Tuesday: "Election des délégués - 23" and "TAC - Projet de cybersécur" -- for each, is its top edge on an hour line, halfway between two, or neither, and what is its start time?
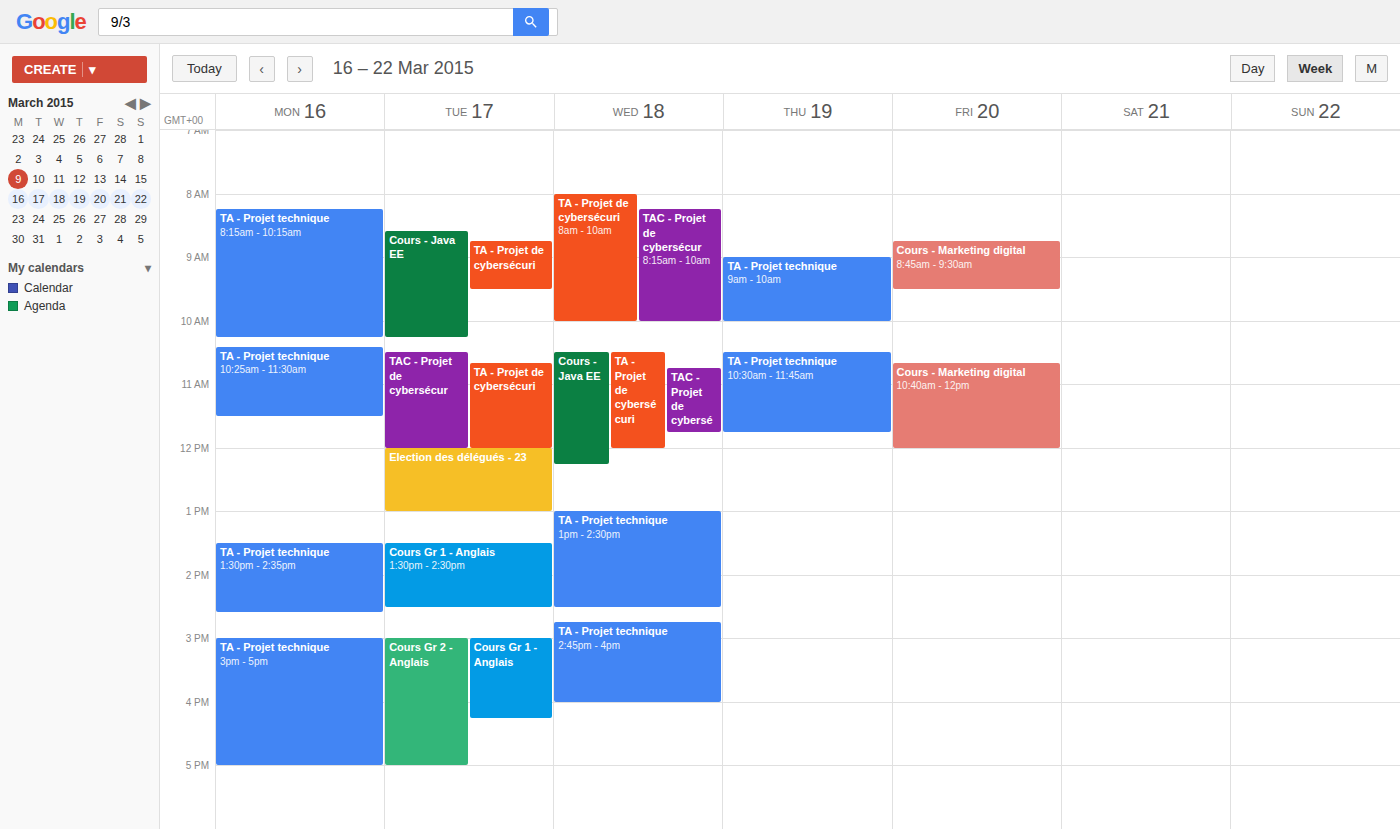
"Election des délégués - 23": 12:00, exactly on the 12:00 line. "TAC - Projet de cybersécur": 10:30, halfway between the 10:00 and 11:00 lines.